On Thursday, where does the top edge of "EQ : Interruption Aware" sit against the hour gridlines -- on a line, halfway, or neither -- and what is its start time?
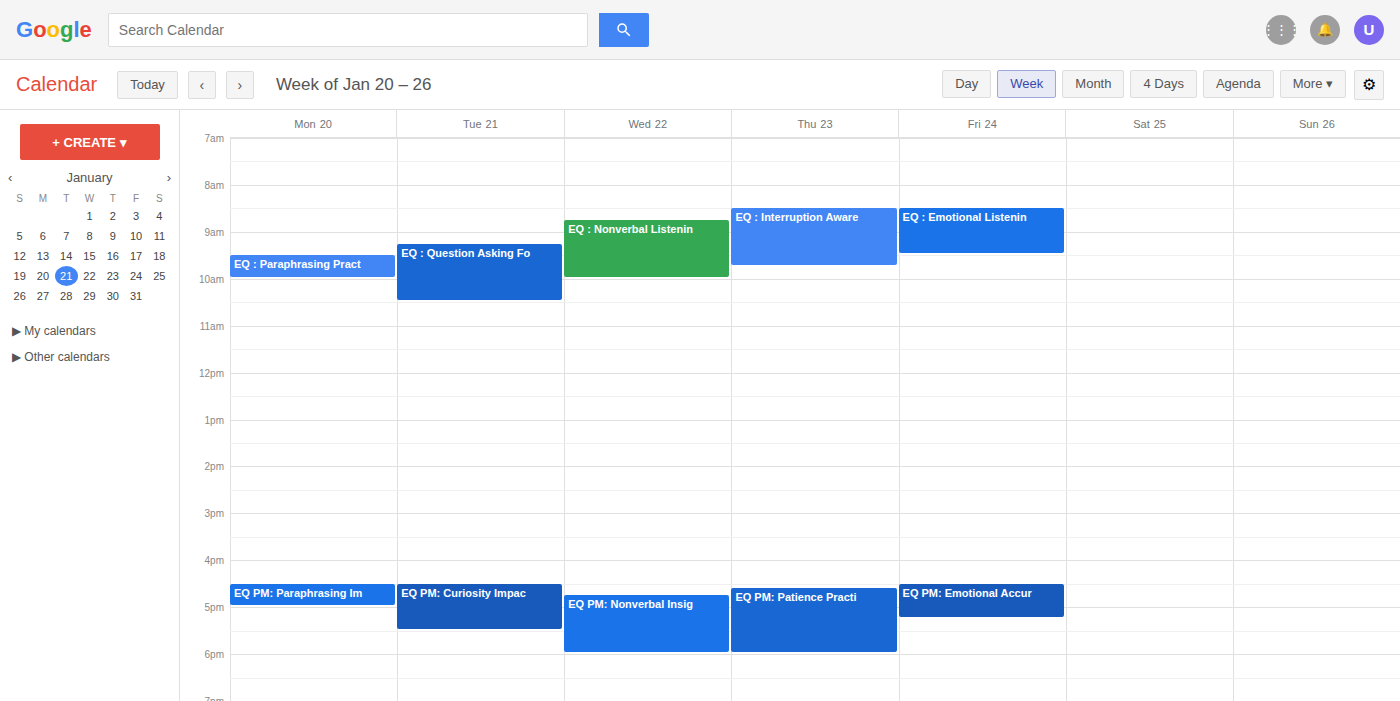
8:30 AM -- halfway between the 8 AM and 9 AM lines.